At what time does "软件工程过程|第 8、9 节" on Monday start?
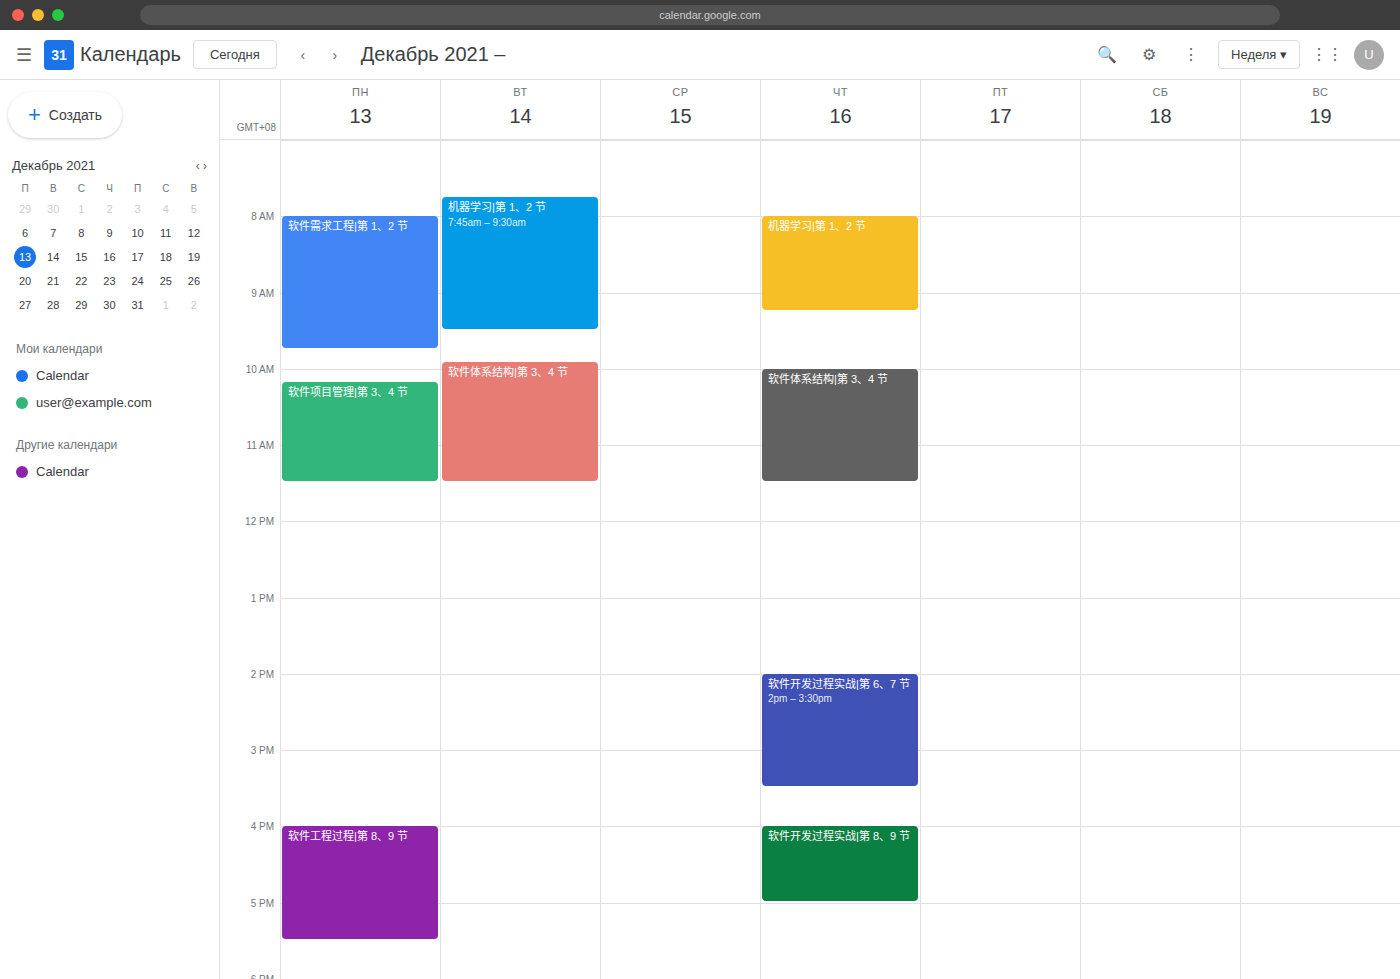
4:00 PM